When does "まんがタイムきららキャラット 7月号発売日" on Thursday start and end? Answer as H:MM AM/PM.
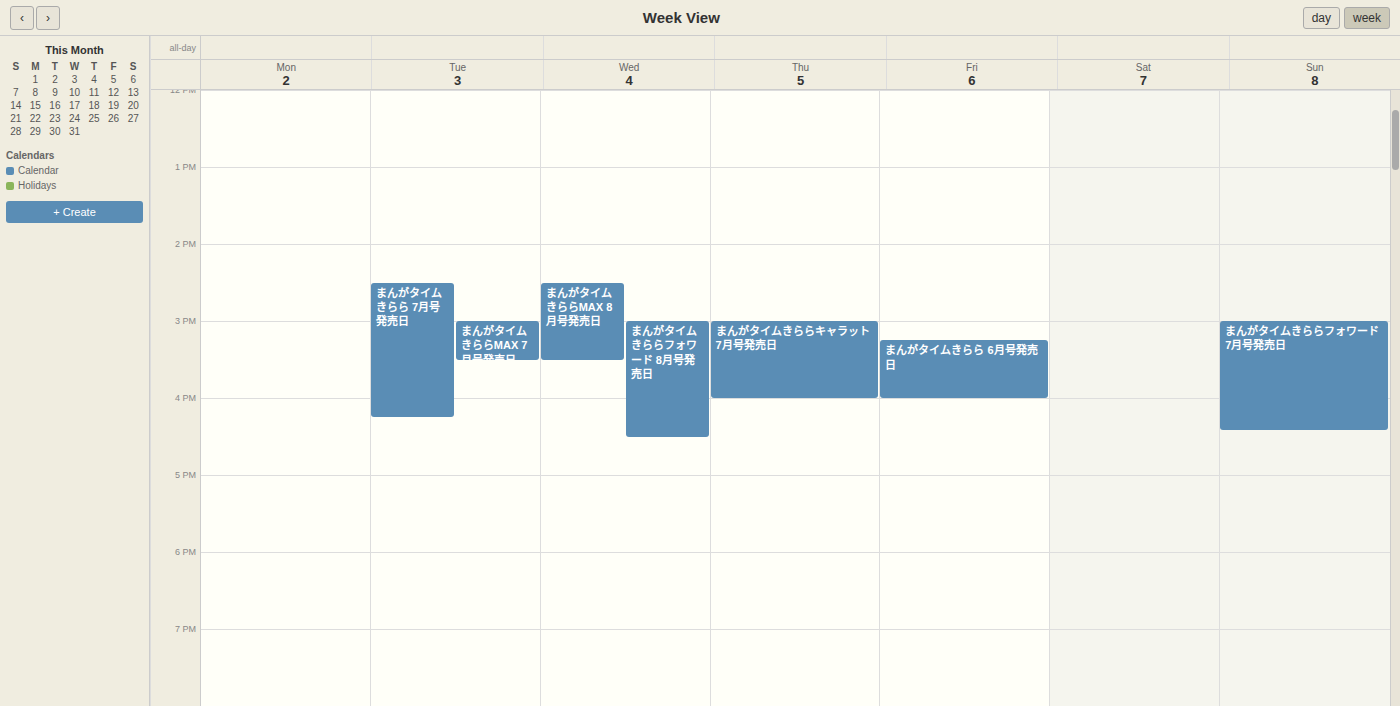
3:00 PM to 4:00 PM